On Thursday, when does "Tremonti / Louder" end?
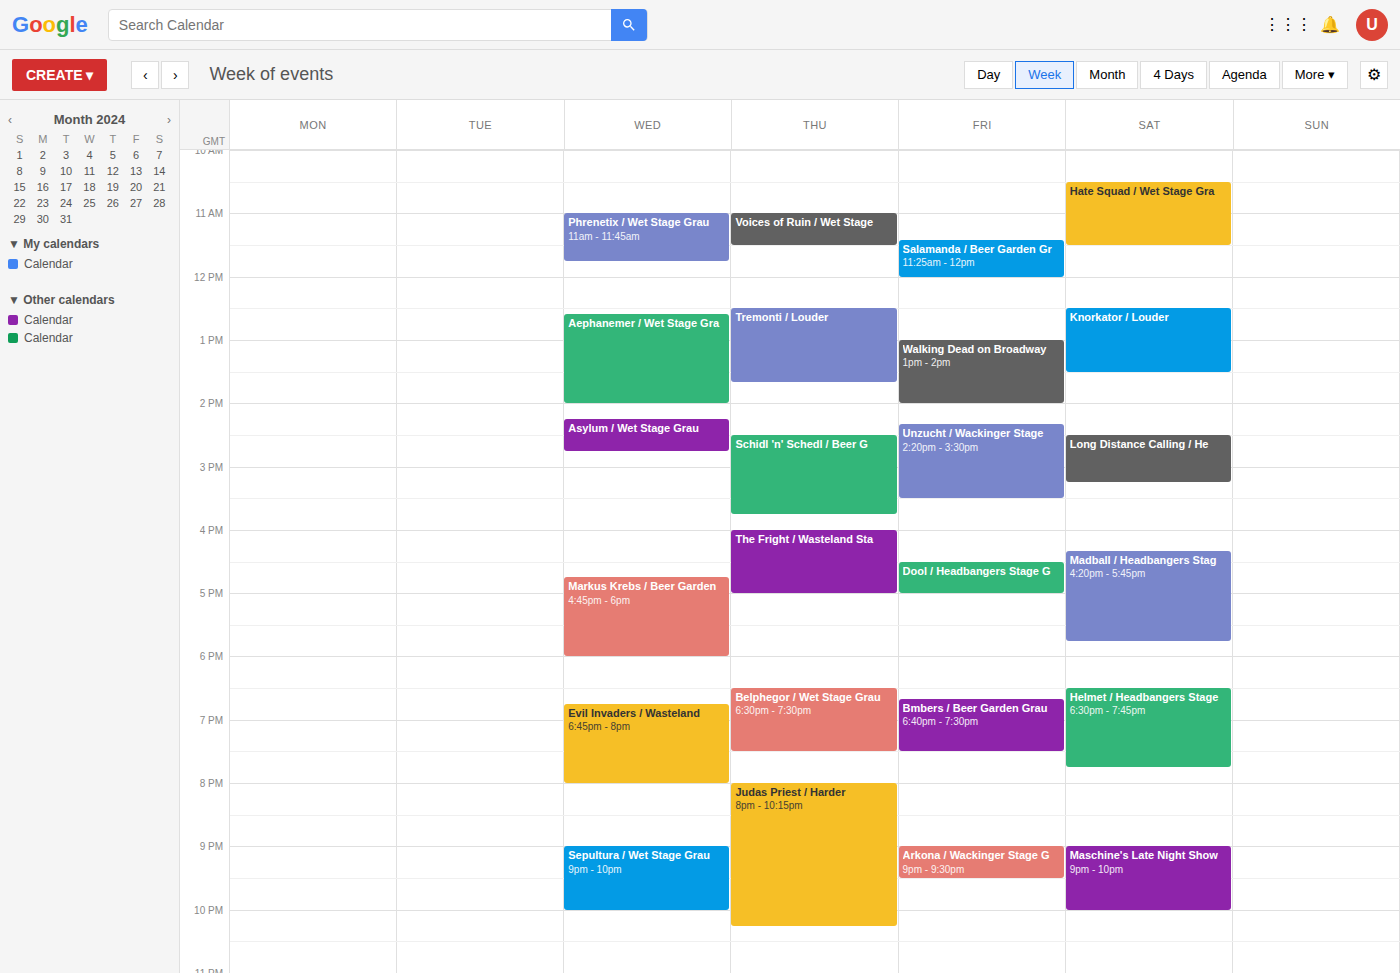
13:40